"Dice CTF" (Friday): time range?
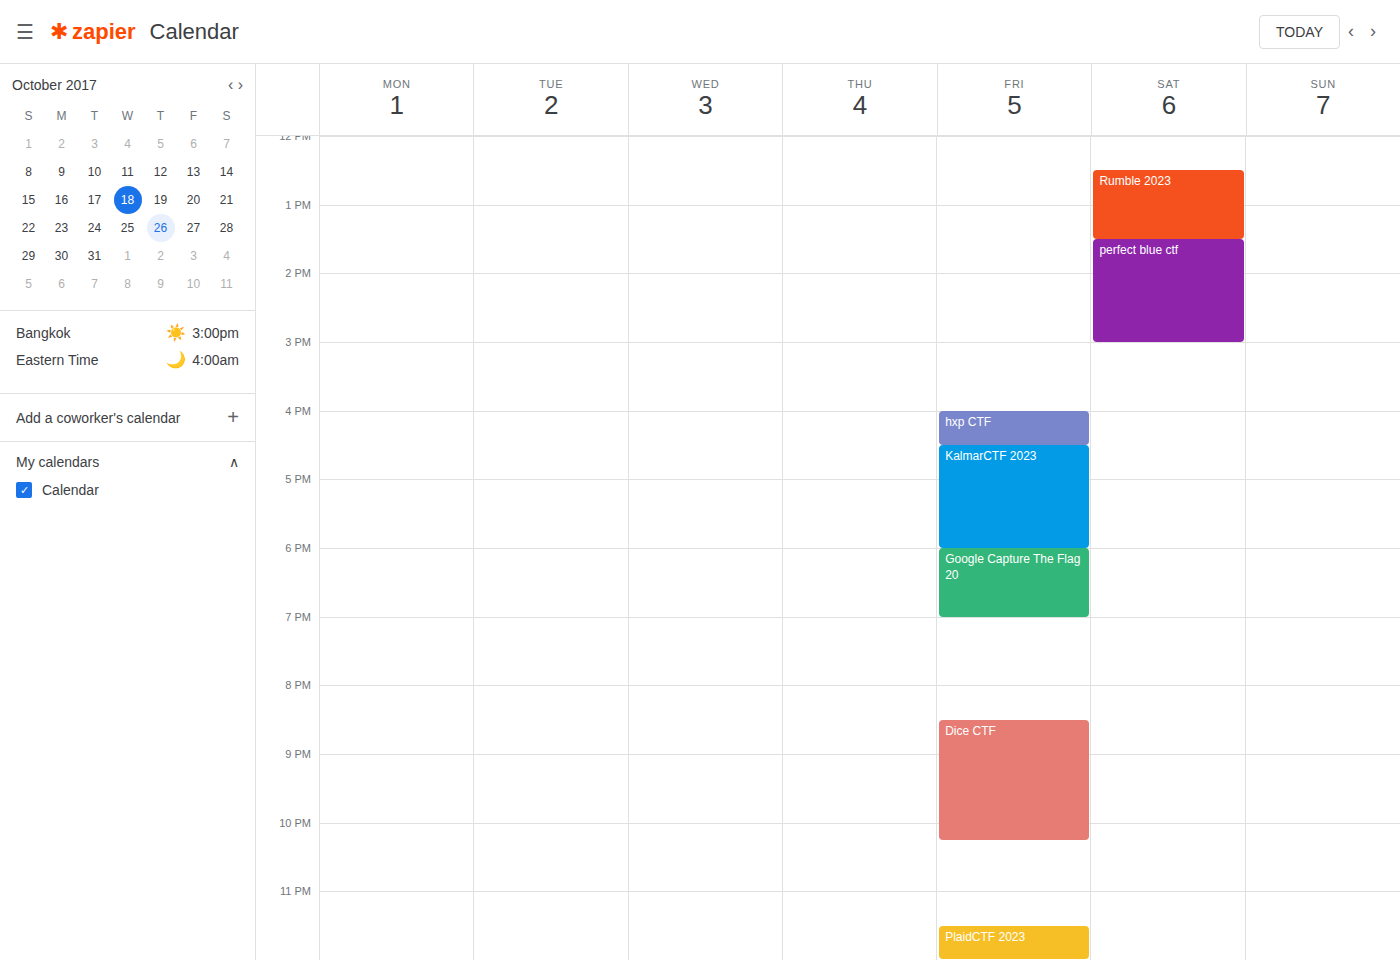
8:30 PM to 10:15 PM